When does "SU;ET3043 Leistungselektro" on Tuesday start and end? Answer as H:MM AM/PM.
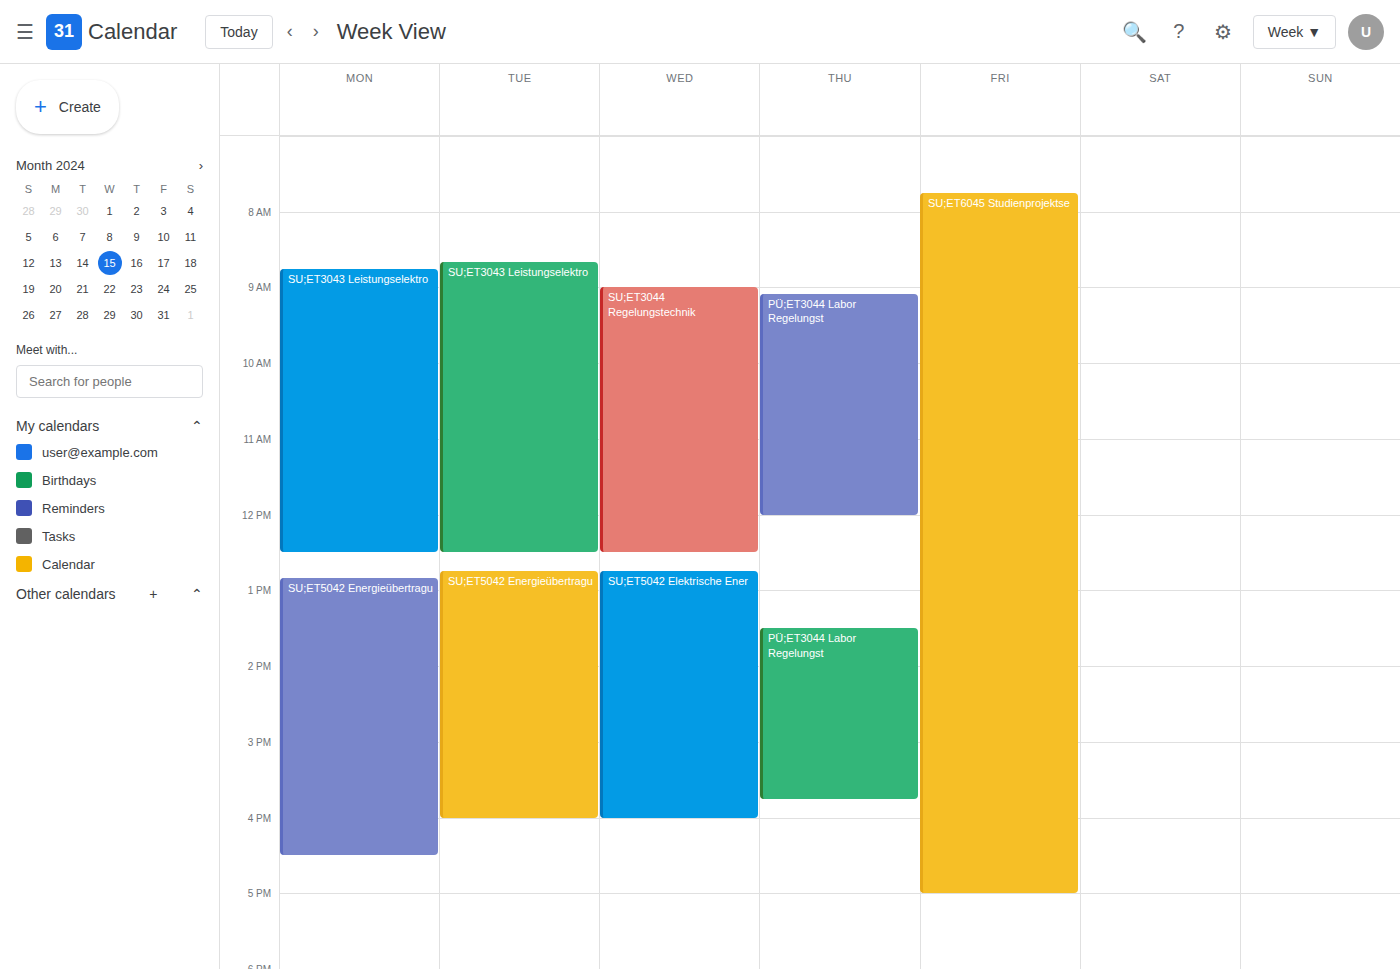
8:40 AM to 12:30 PM